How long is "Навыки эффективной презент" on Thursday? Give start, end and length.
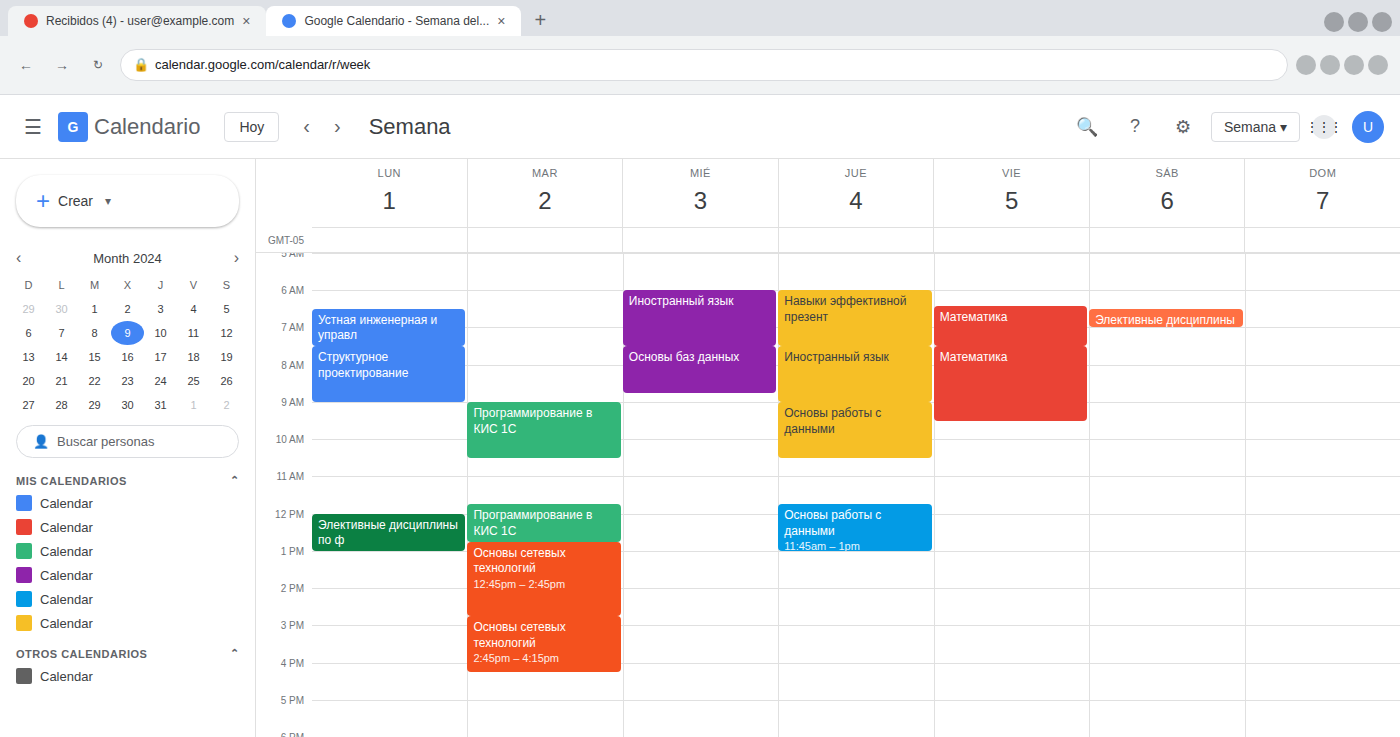
6:00 AM to 7:30 AM, 1 hour 30 minutes